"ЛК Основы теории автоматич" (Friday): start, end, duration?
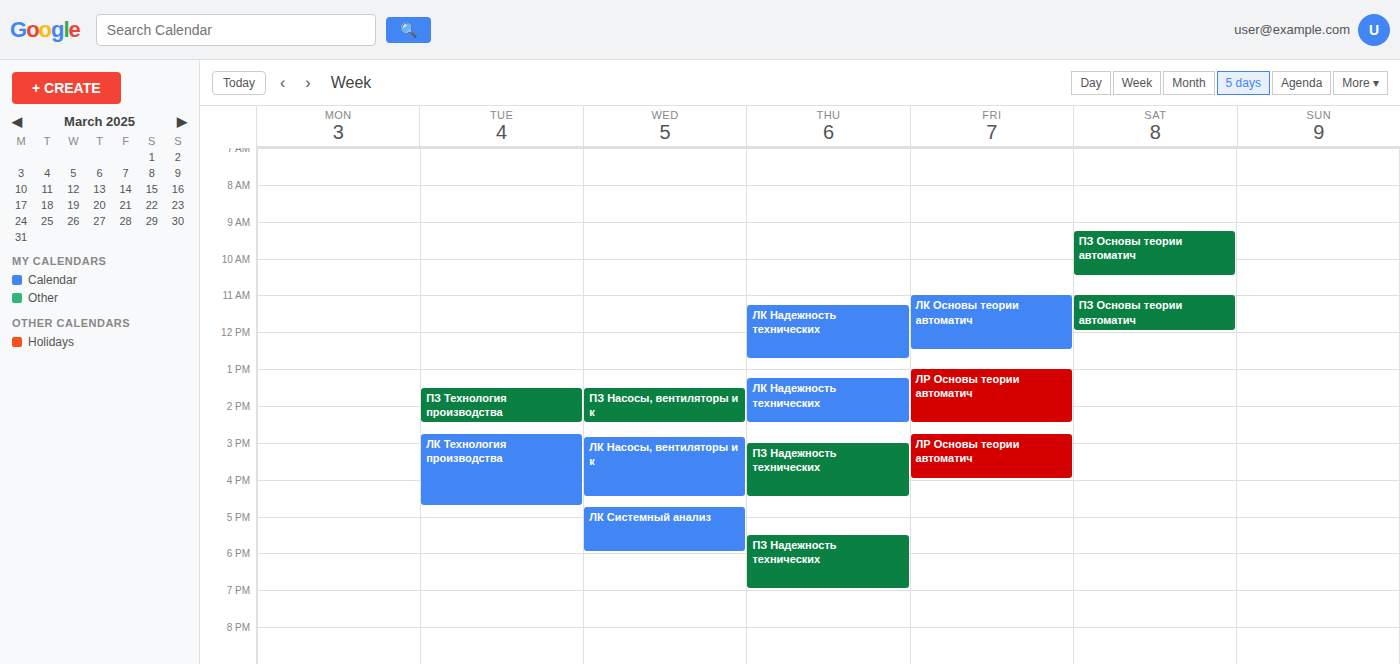
11:00 AM to 12:30 PM, 1 hour 30 minutes